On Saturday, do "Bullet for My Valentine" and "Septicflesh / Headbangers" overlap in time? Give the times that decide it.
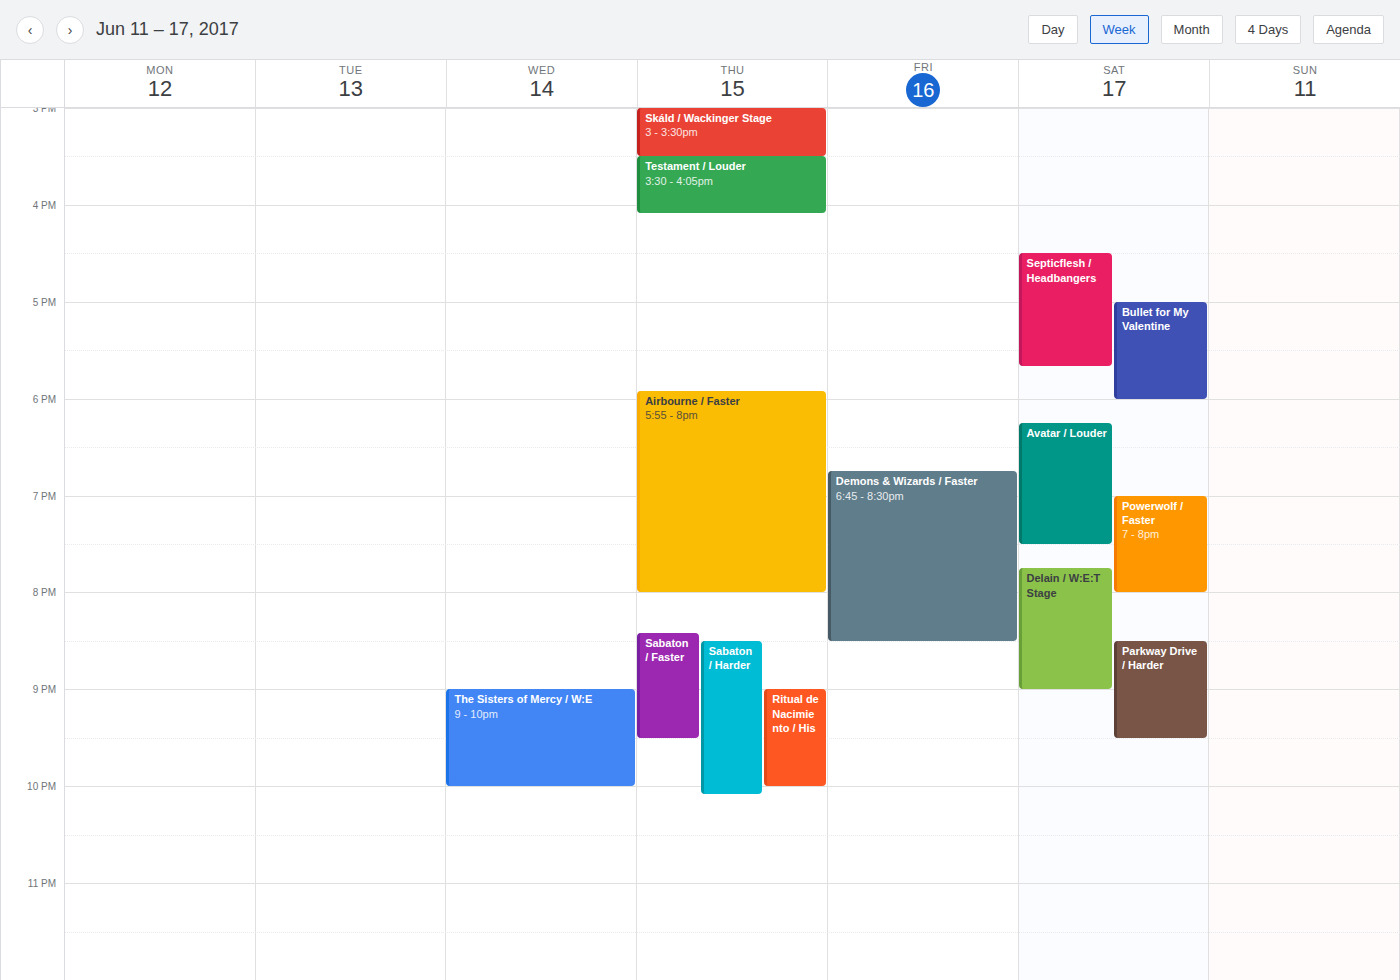
"Bullet for My Valentine" starts at 5:00 PM, before "Septicflesh / Headbangers" ends at 5:40 PM -- they overlap.